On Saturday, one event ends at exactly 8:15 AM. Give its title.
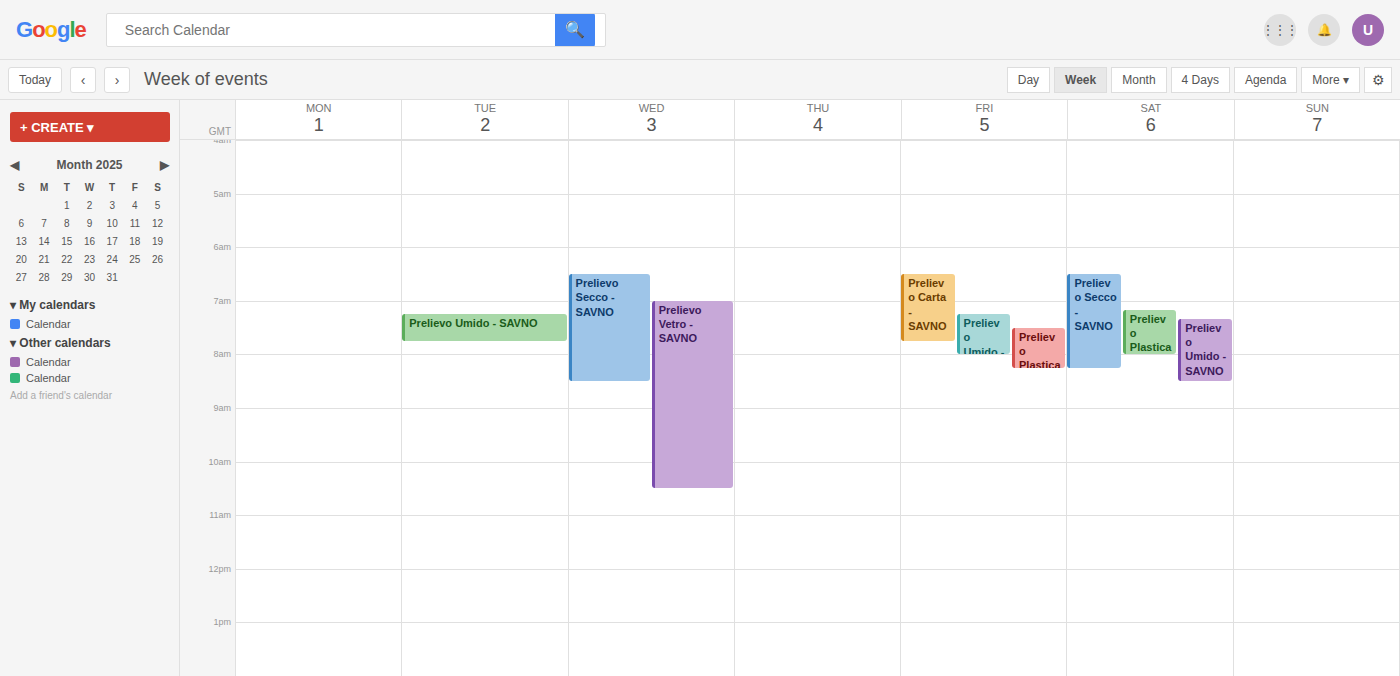
"Prelievo Secco - SAVNO"